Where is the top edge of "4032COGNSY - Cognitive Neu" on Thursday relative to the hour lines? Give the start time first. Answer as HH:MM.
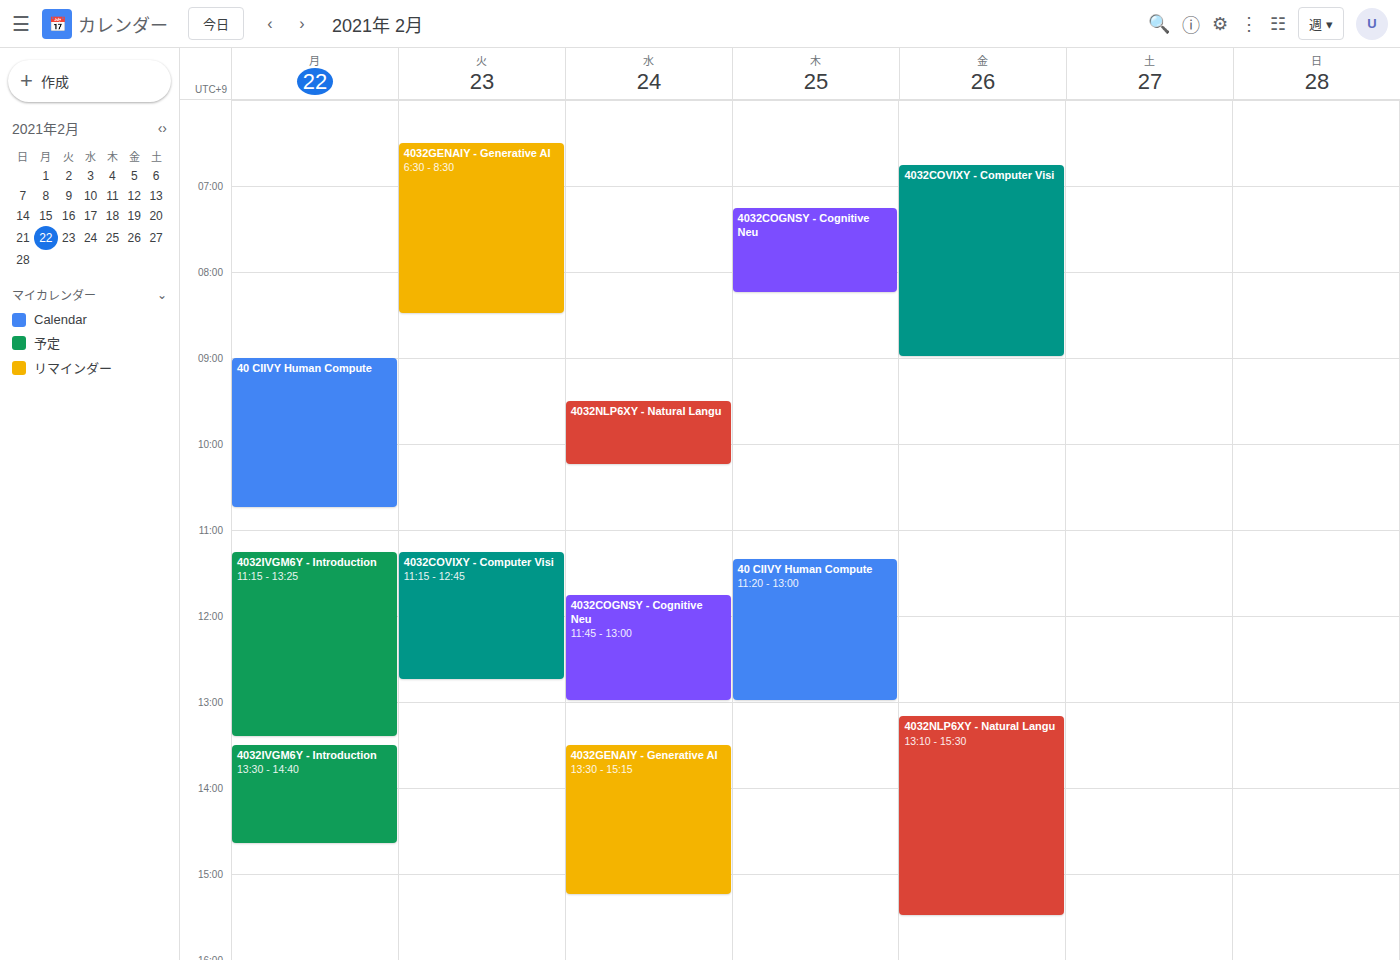
07:15 -- neither: a quarter of the way from the 07:00 line to the 08:00 line.